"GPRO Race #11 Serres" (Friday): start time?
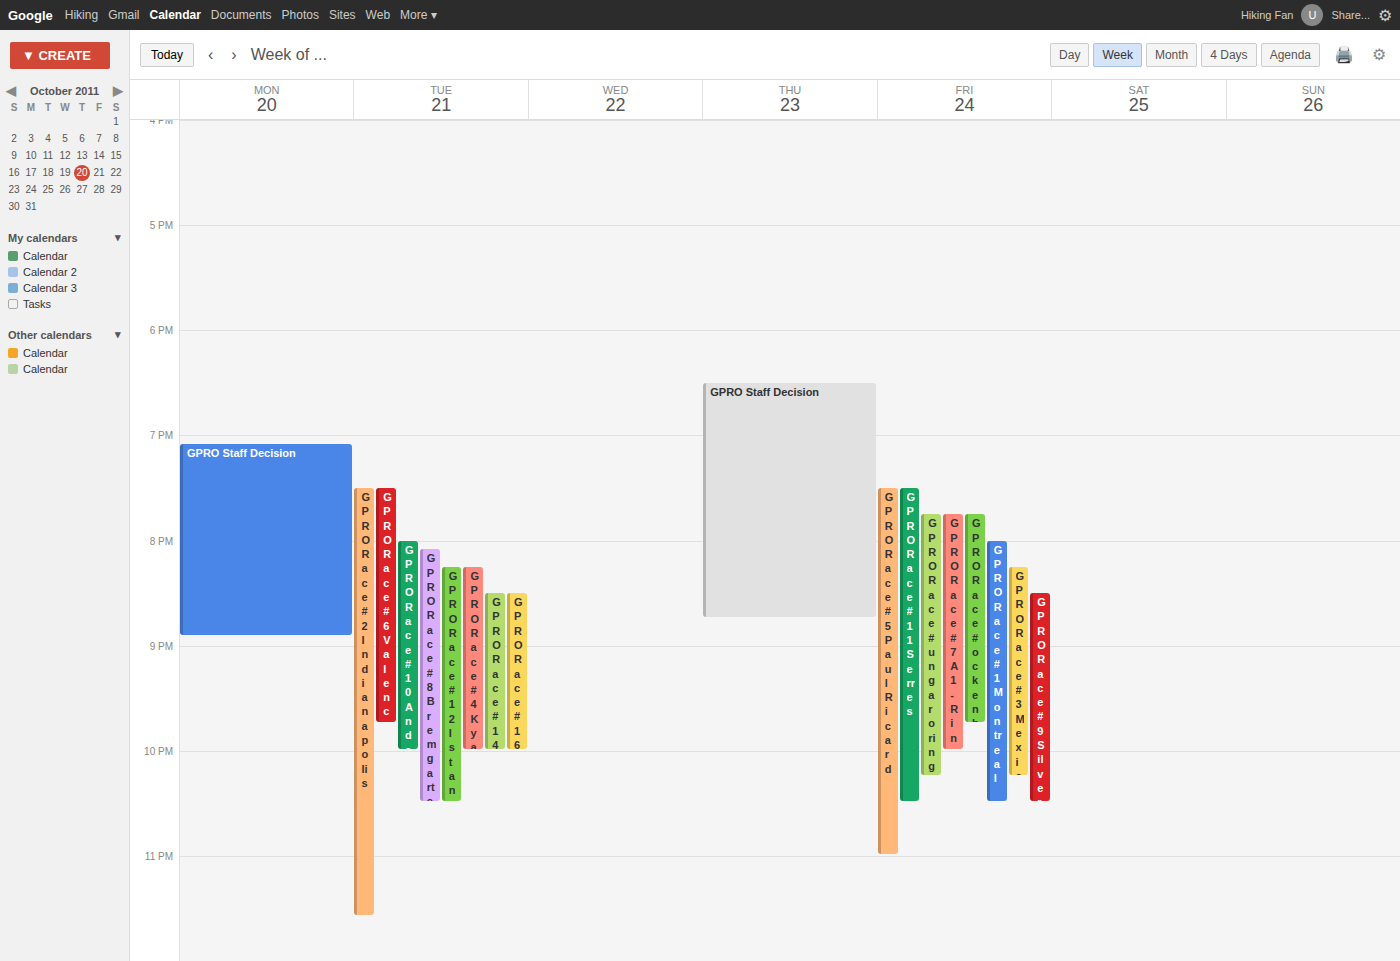
7:30 PM